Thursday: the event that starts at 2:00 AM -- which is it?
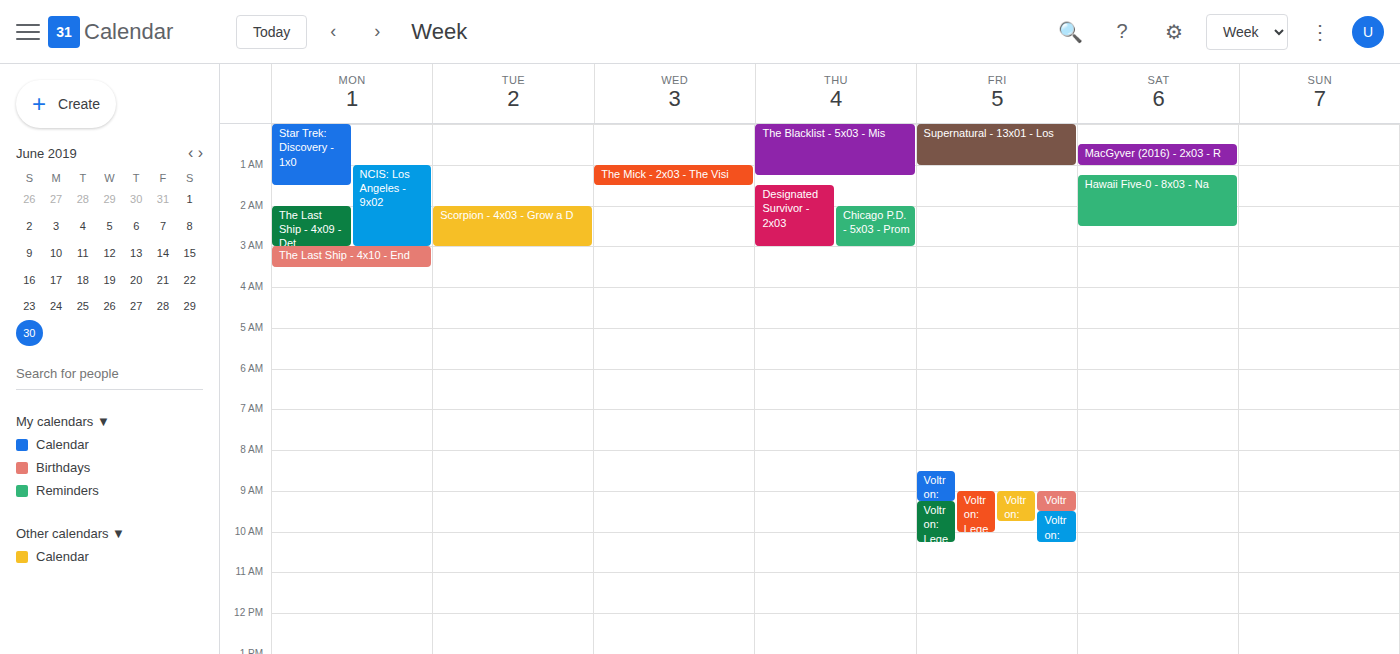
"Chicago P.D. - 5x03 - Prom"